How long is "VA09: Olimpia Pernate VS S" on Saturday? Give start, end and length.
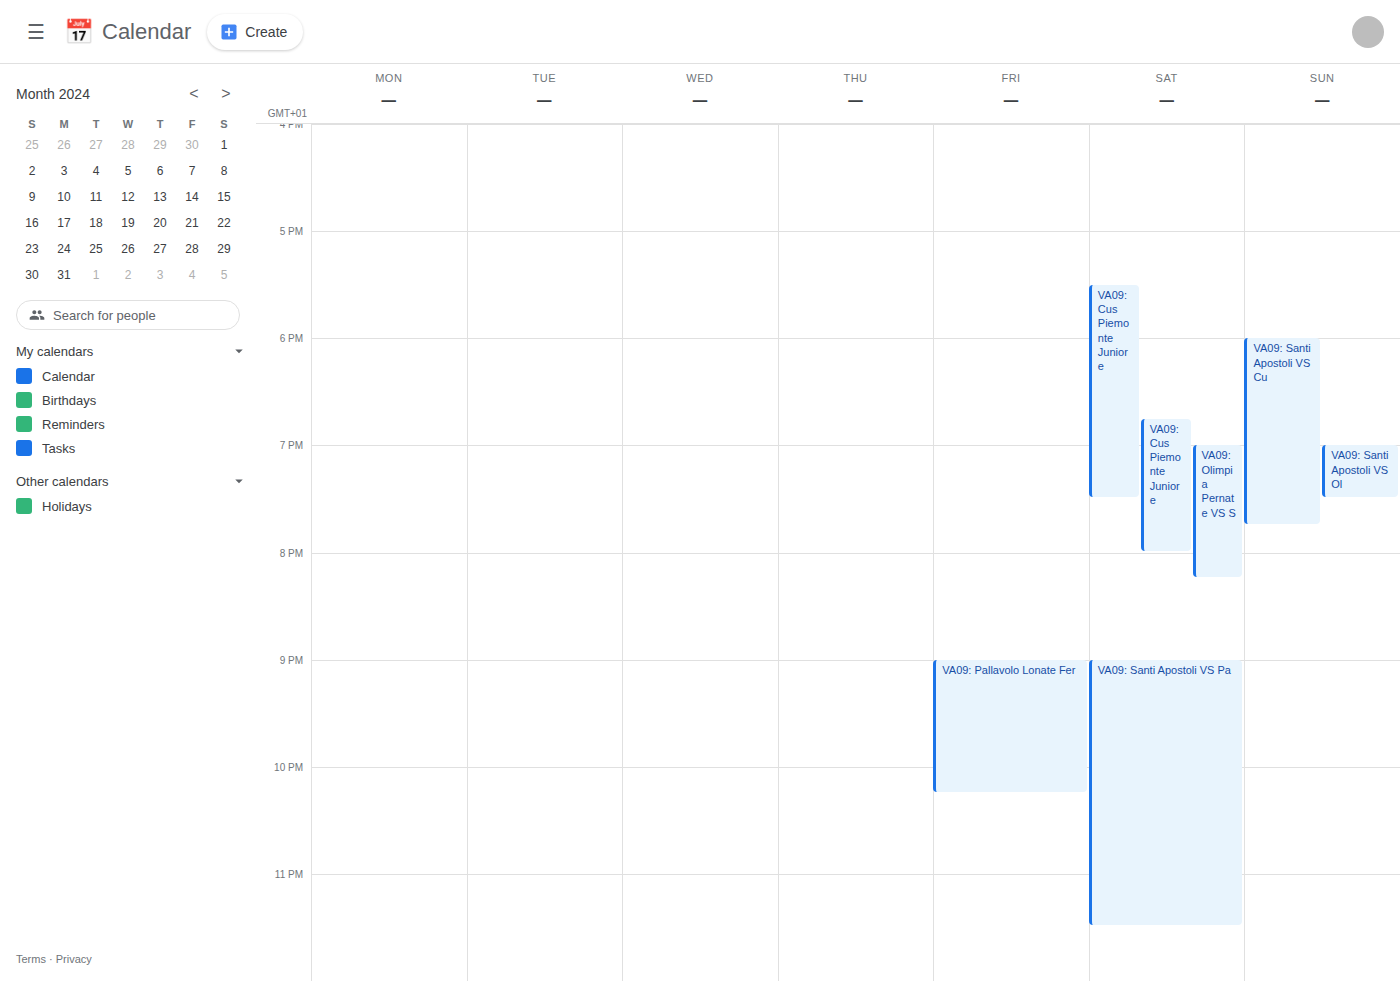
7:00 PM to 8:15 PM, 1 hour 15 minutes